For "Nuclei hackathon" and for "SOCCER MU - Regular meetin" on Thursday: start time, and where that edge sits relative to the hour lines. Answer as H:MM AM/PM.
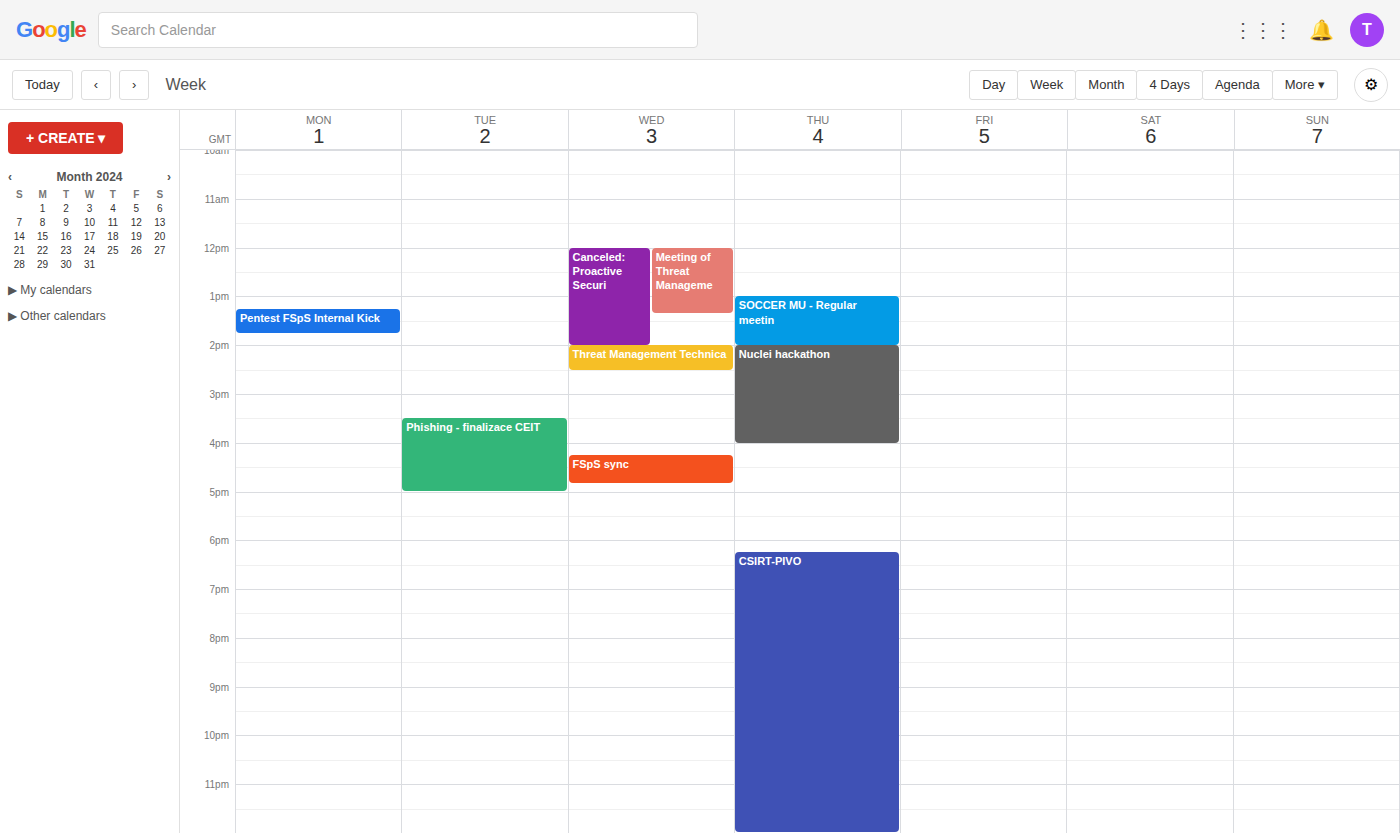
"Nuclei hackathon": 2:00 PM, exactly on the 2 PM line. "SOCCER MU - Regular meetin": 1:00 PM, exactly on the 1 PM line.